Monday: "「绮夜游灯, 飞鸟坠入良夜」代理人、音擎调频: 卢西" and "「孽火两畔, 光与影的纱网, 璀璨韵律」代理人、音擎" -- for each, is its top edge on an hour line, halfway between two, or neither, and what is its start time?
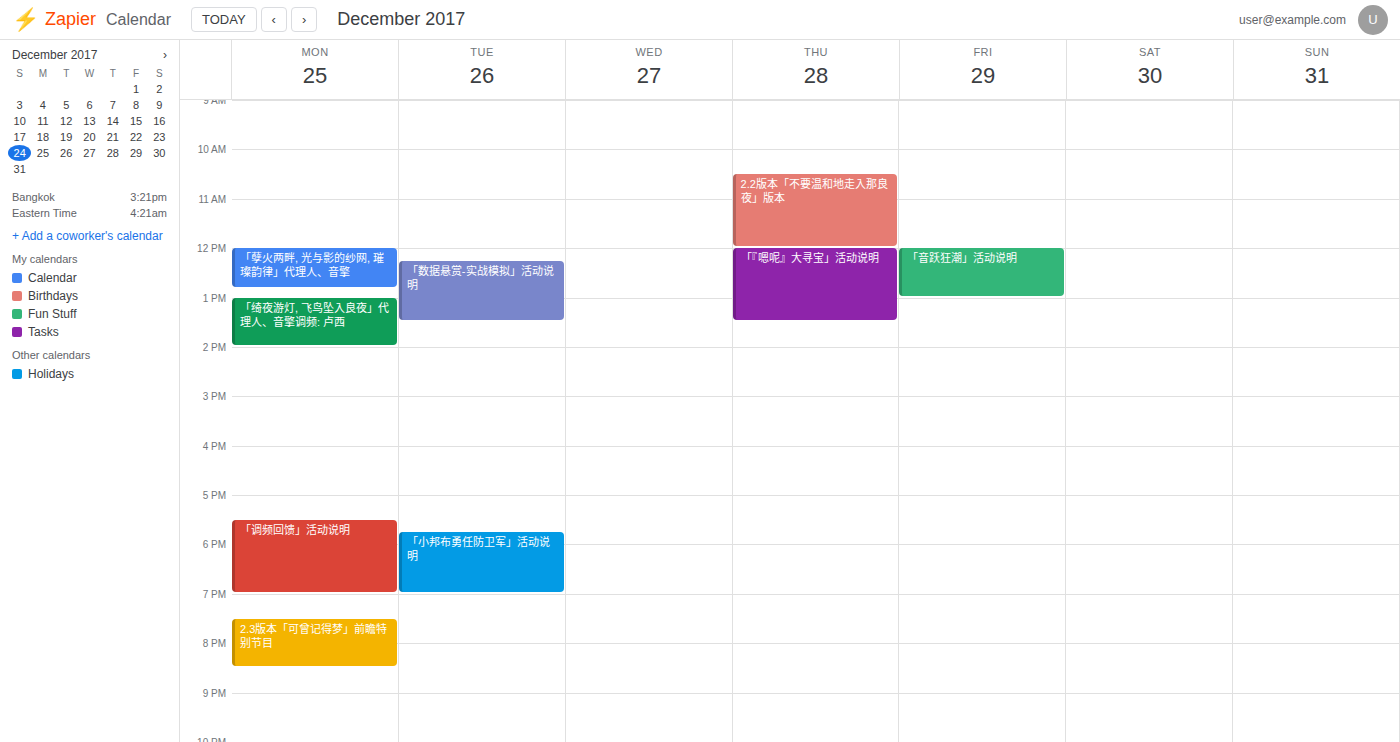
"「绮夜游灯, 飞鸟坠入良夜」代理人、音擎调频: 卢西": 1:00 PM, exactly on the 1 PM line. "「孽火两畔, 光与影的纱网, 璀璨韵律」代理人、音擎": 12:00 PM, exactly on the 12 PM line.